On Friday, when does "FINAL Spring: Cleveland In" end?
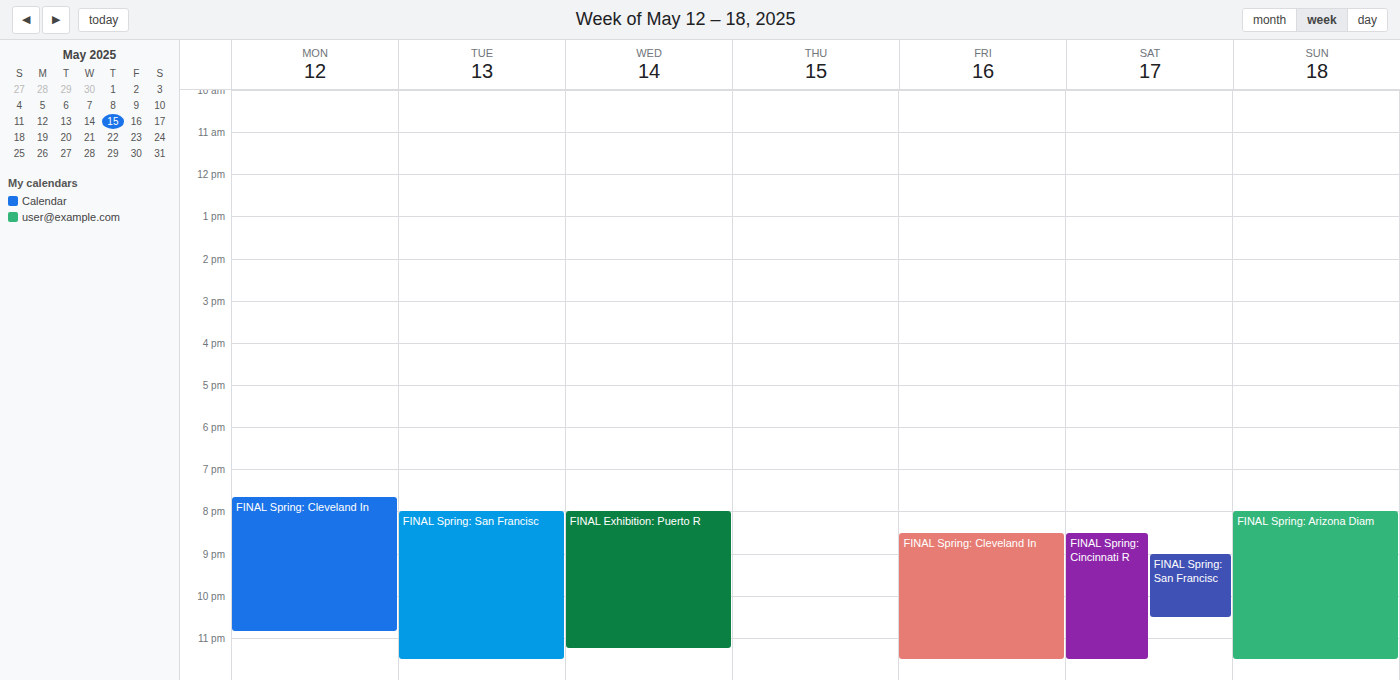
23:30